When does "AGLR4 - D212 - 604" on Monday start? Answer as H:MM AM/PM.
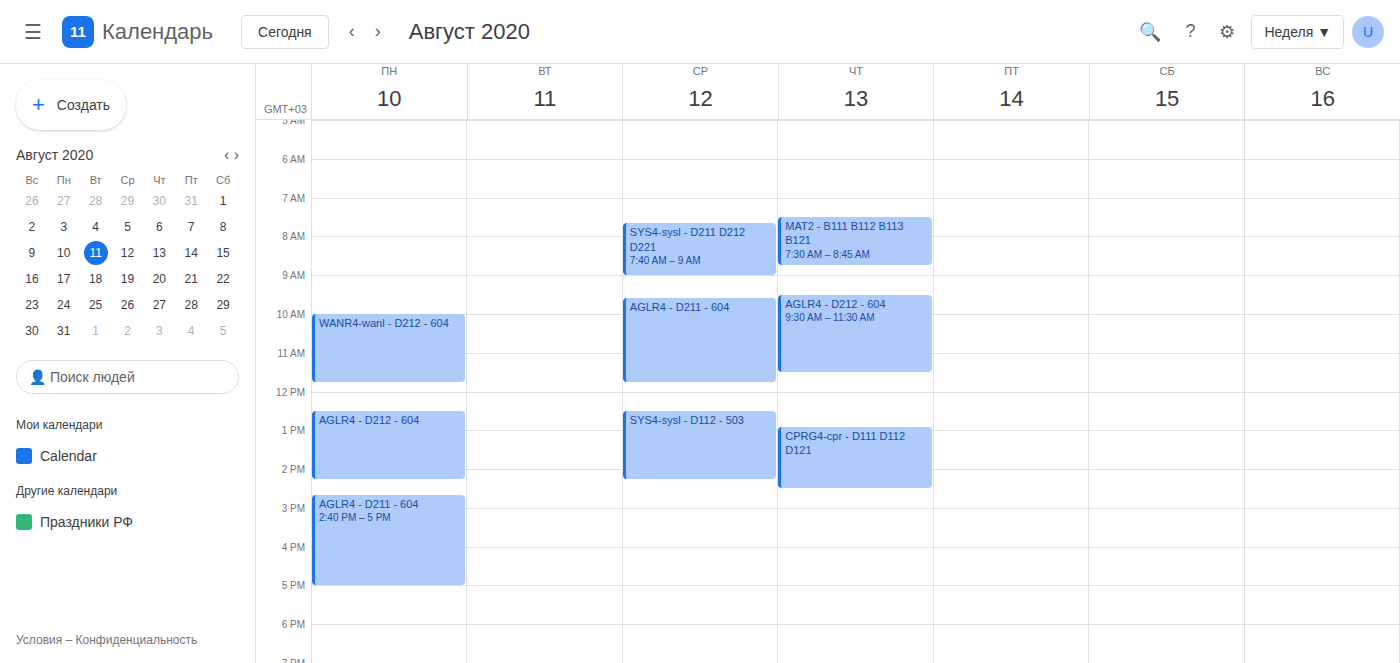
12:30 PM